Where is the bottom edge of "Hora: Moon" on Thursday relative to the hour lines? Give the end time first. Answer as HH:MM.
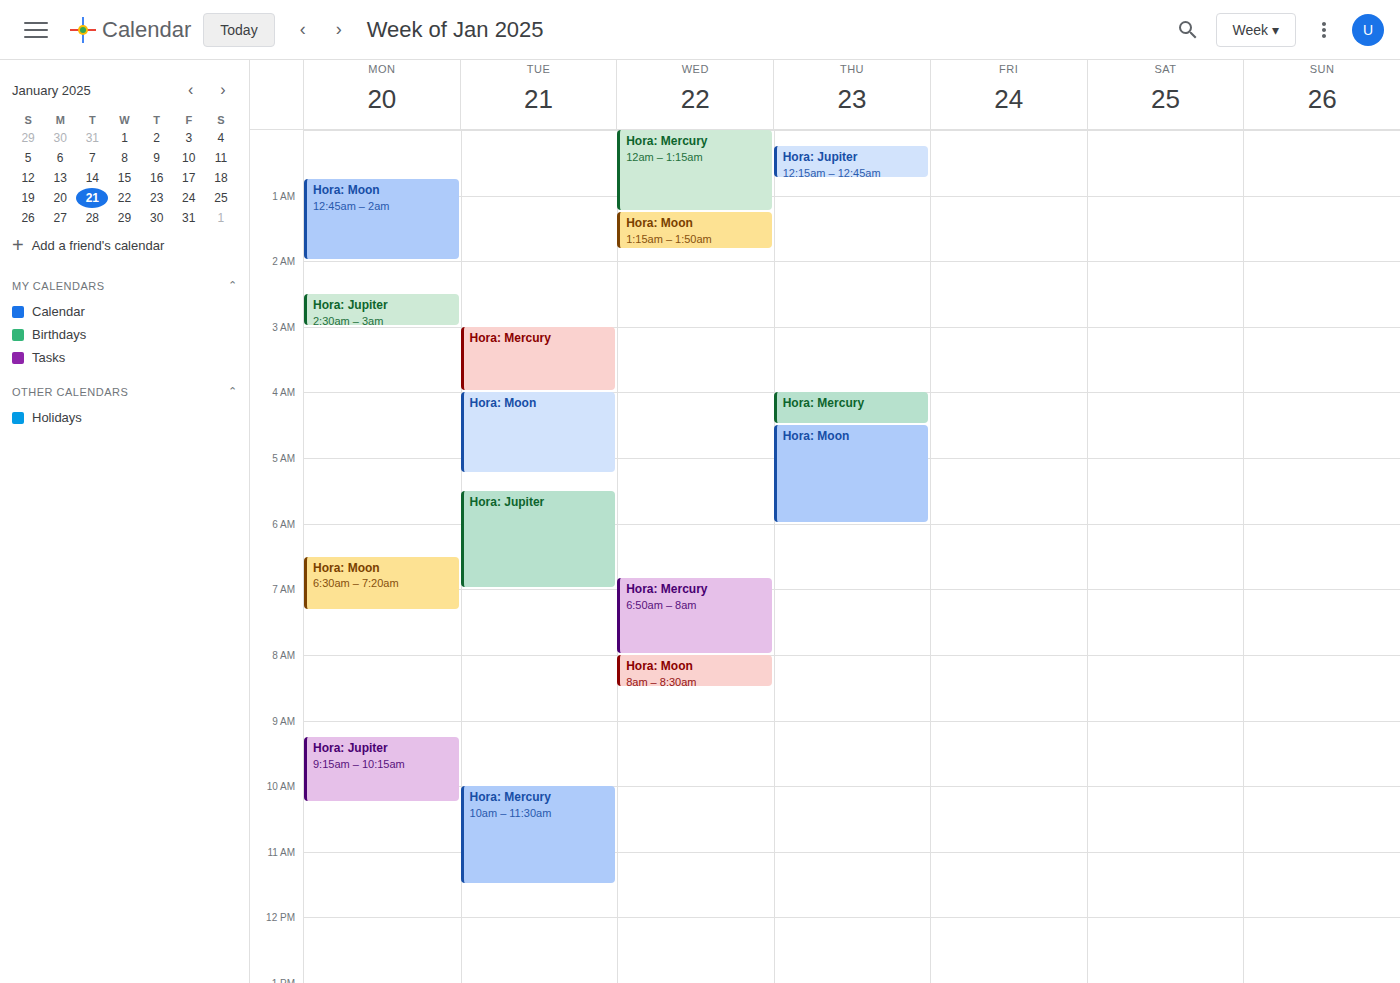
06:00 -- exactly on the 06:00 line.